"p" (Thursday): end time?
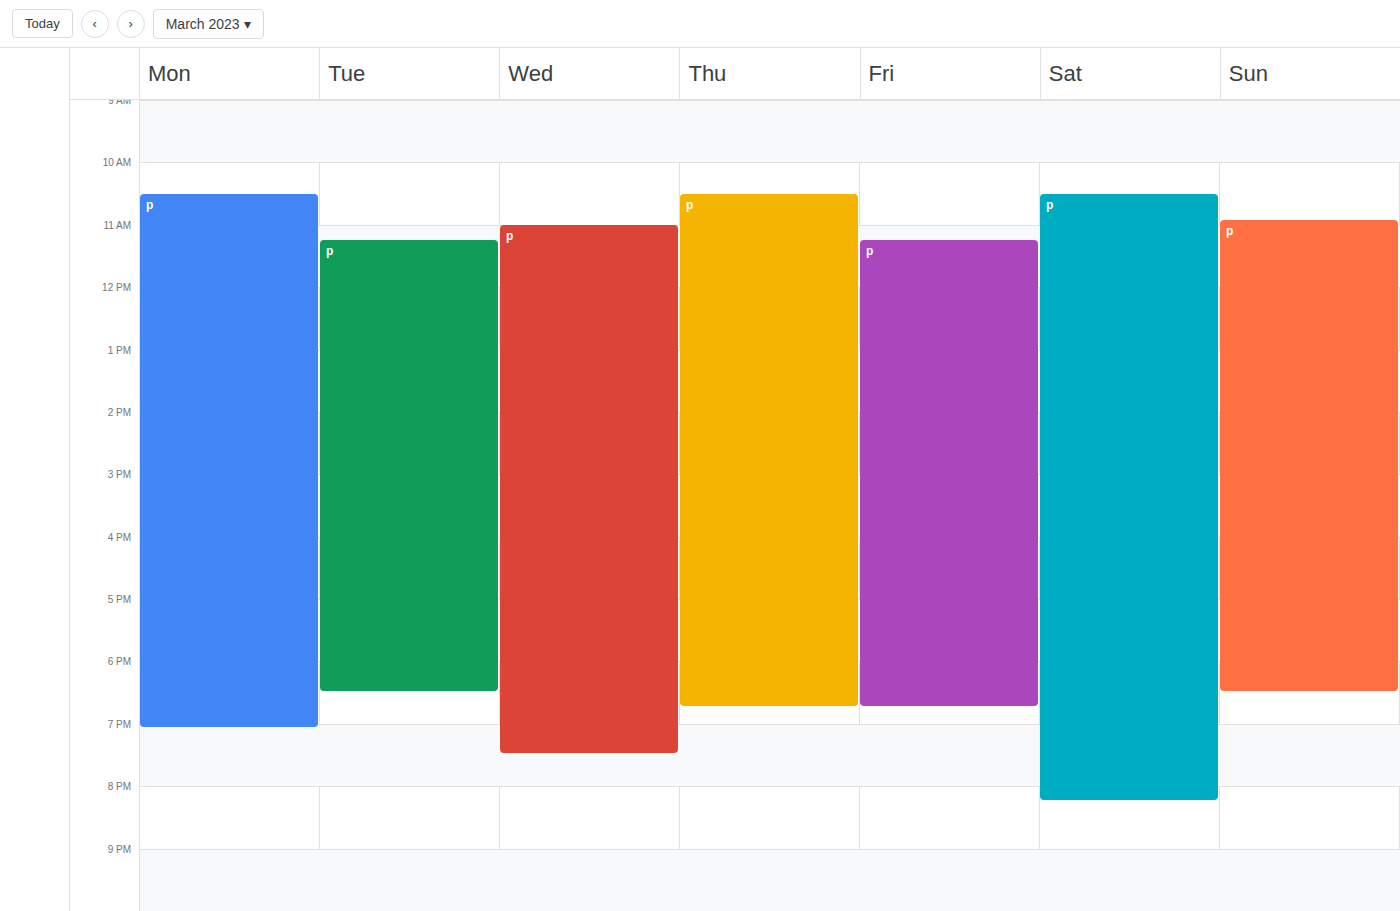
6:45 PM